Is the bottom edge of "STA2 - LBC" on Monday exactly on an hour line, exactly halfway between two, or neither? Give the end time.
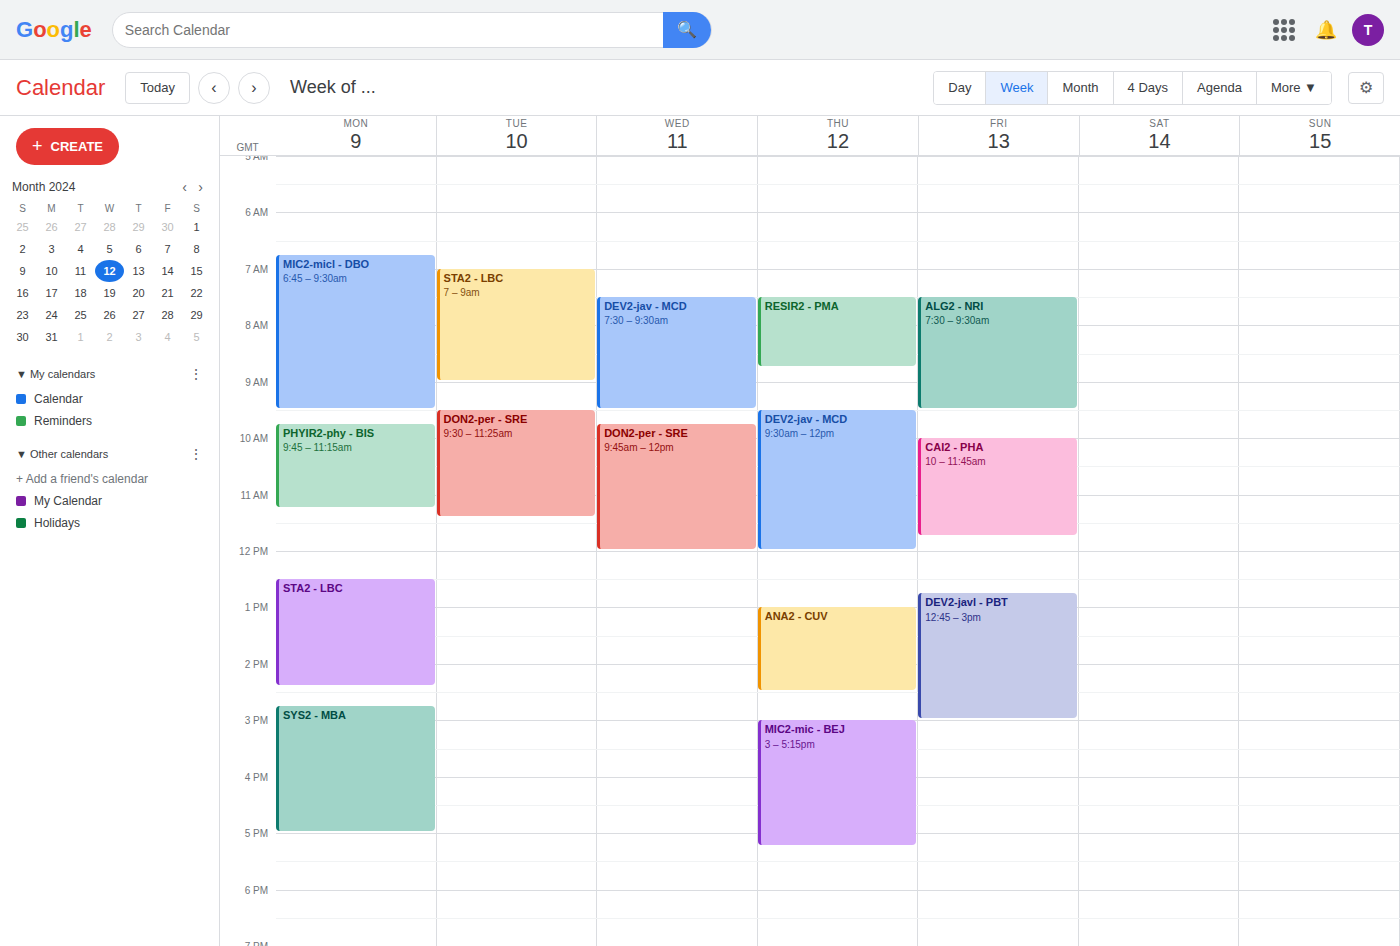
2:25 PM -- neither: 25 minutes below the 2 PM line and 35 minutes above the 3 PM line.